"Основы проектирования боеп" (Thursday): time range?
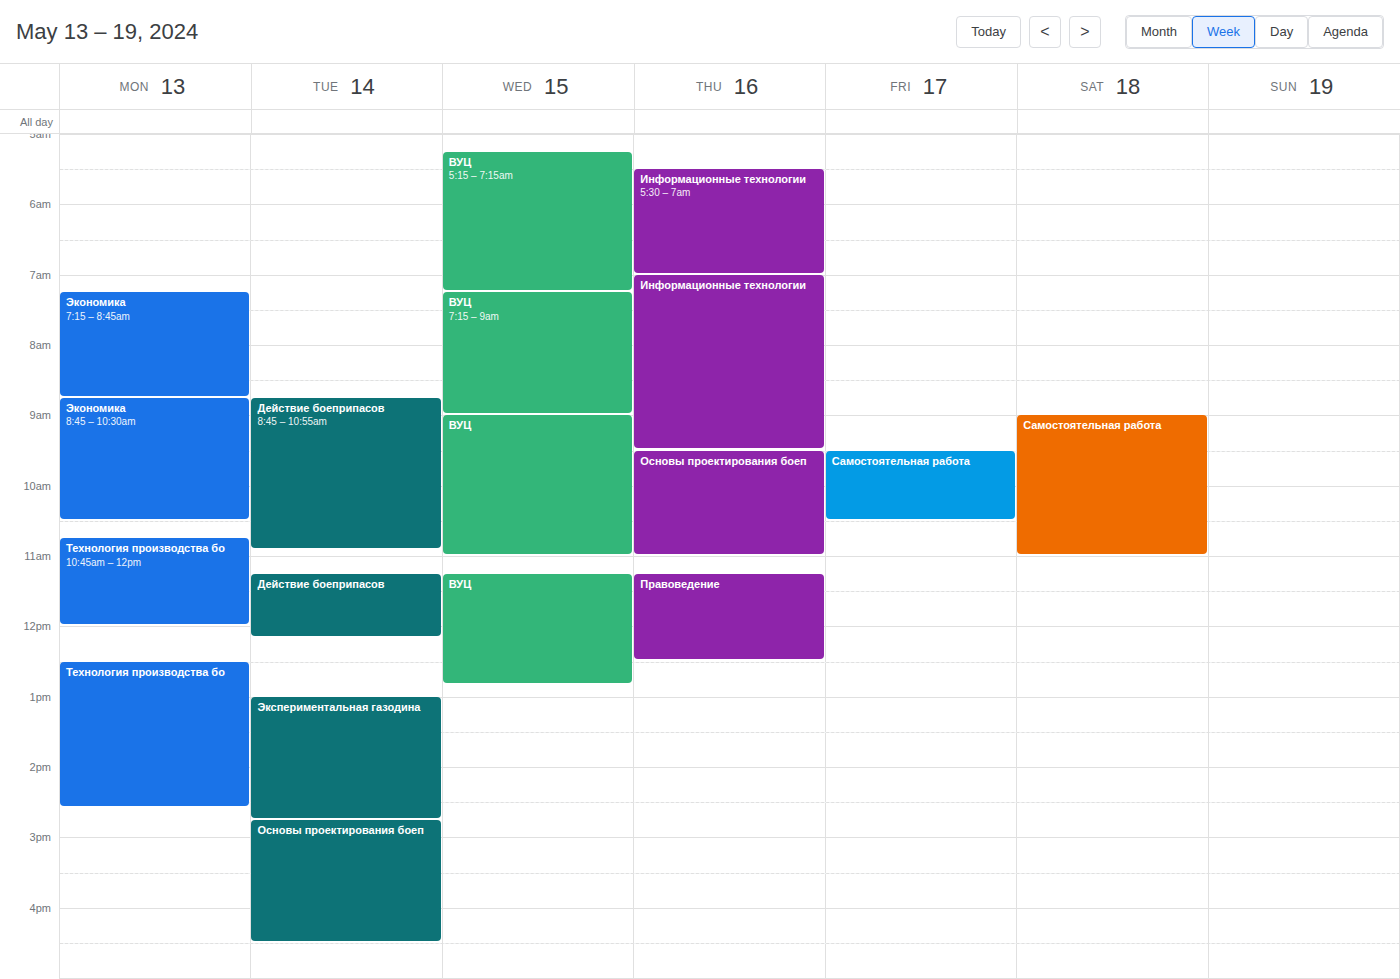
9:30 AM to 11:00 AM